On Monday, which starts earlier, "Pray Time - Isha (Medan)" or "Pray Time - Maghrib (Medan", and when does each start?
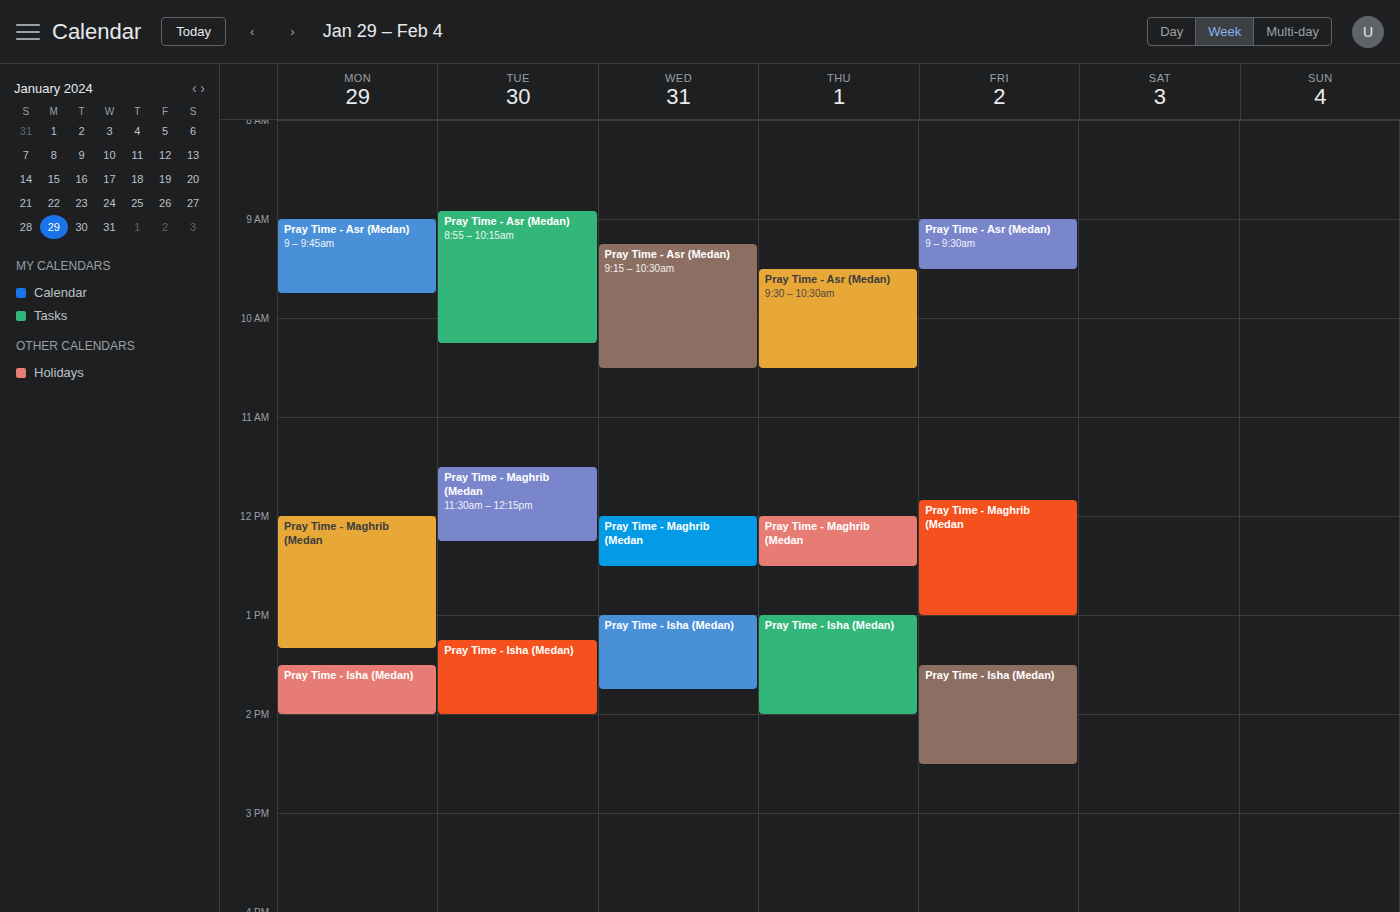
"Pray Time - Maghrib (Medan" 12:00 PM; "Pray Time - Isha (Medan)" 1:30 PM.